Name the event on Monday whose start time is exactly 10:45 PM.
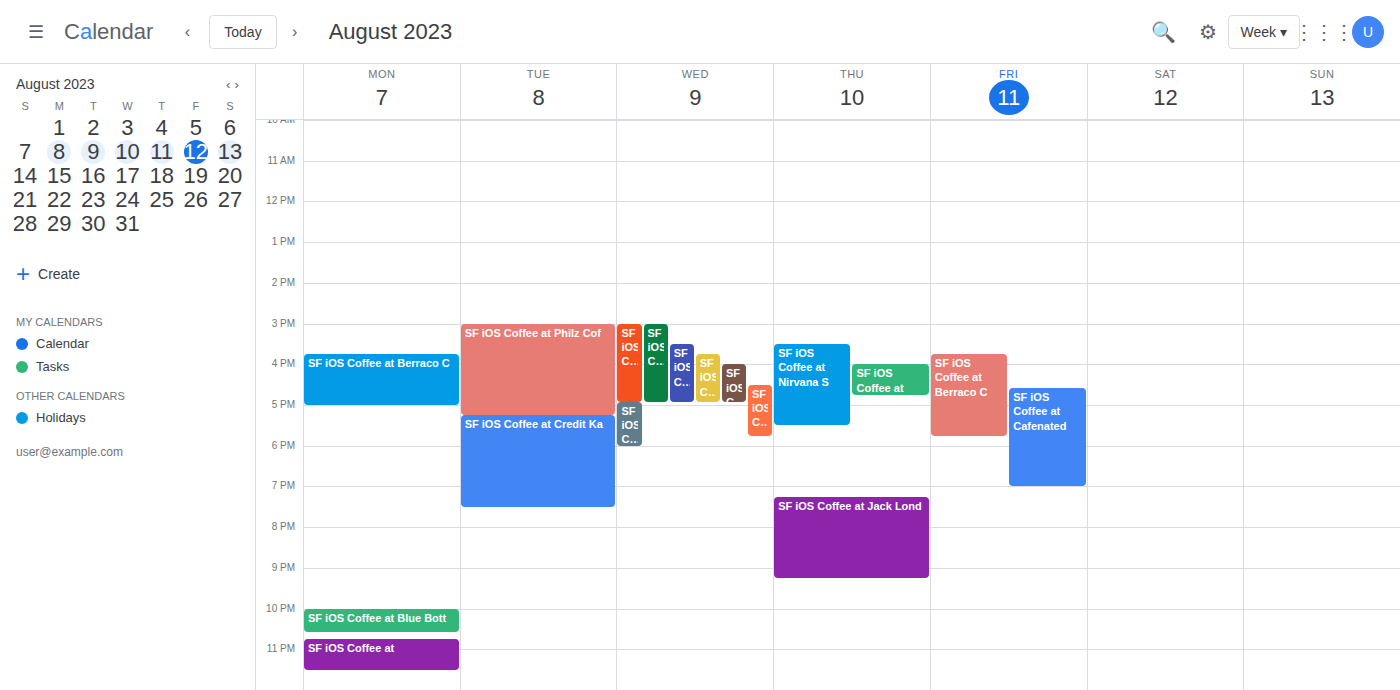
"SF iOS Coffee at"